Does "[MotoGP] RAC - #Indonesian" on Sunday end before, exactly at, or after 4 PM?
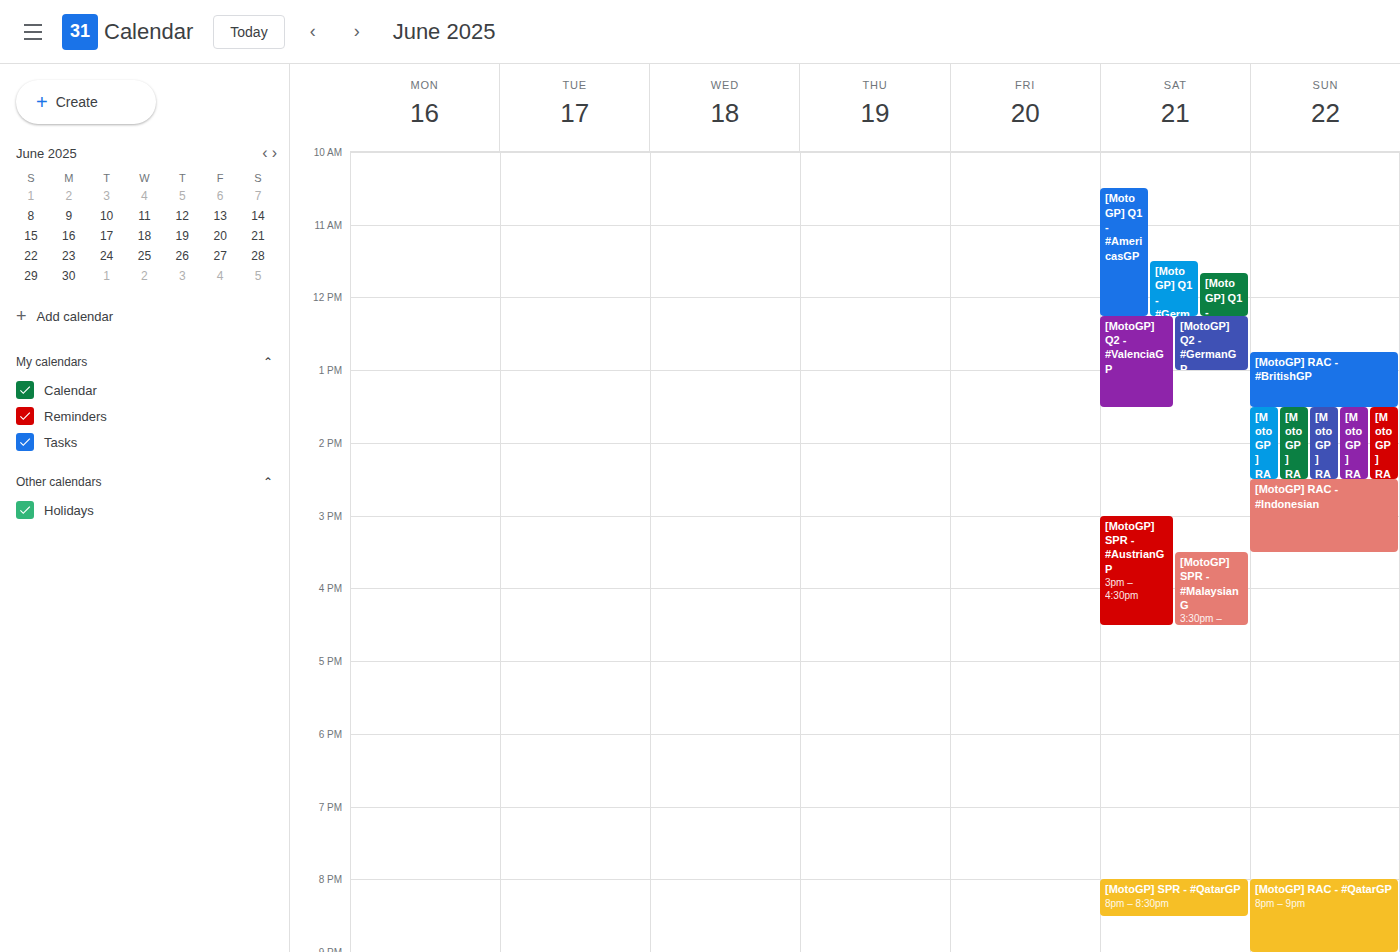
3:30 PM -- before 4 PM, 30 minutes above the 4 PM line.